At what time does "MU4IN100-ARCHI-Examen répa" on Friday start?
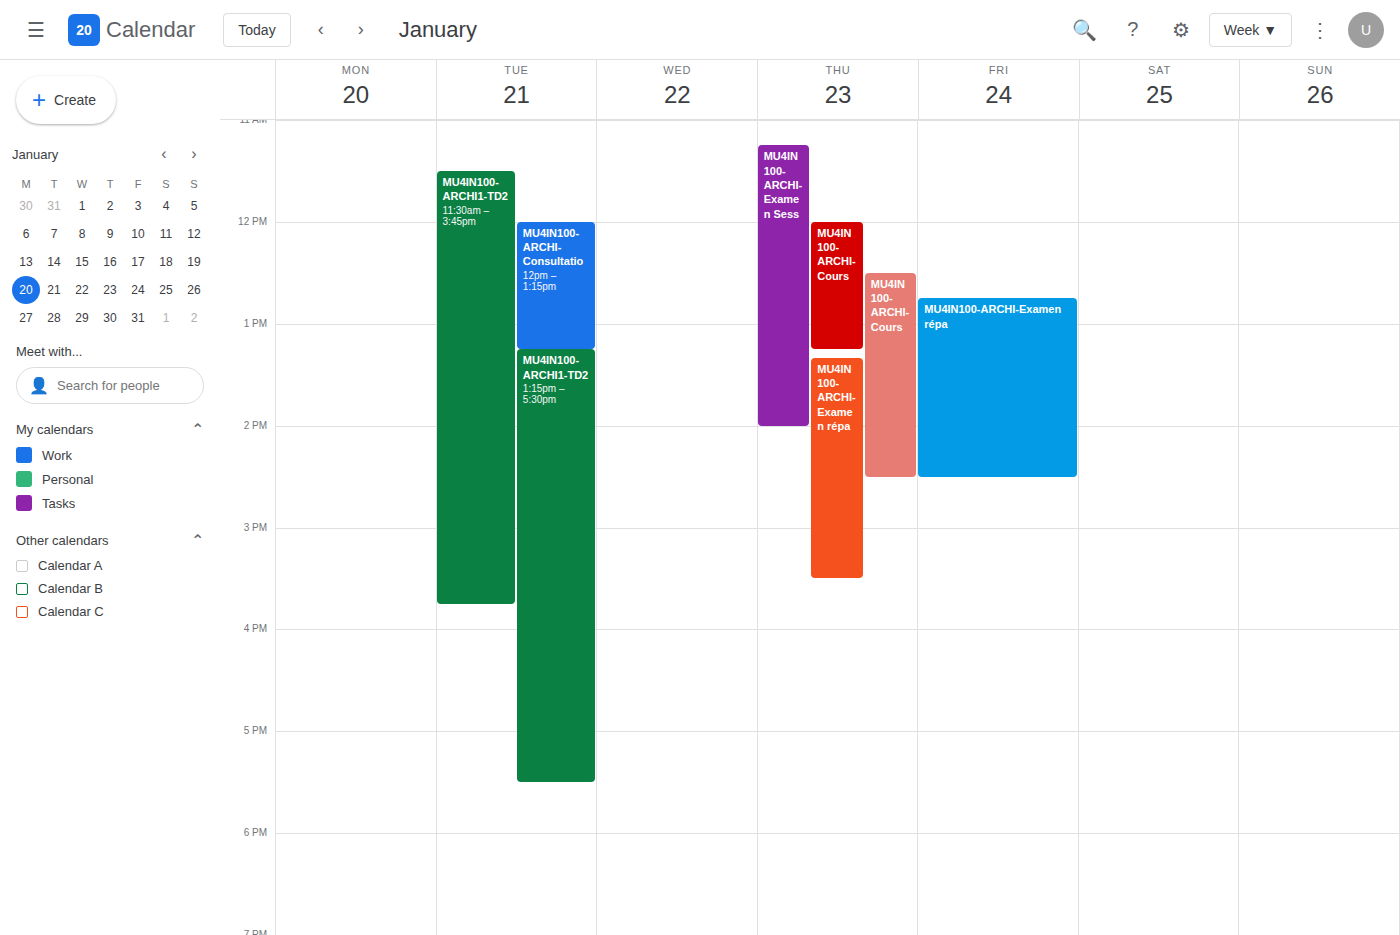
12:45 PM